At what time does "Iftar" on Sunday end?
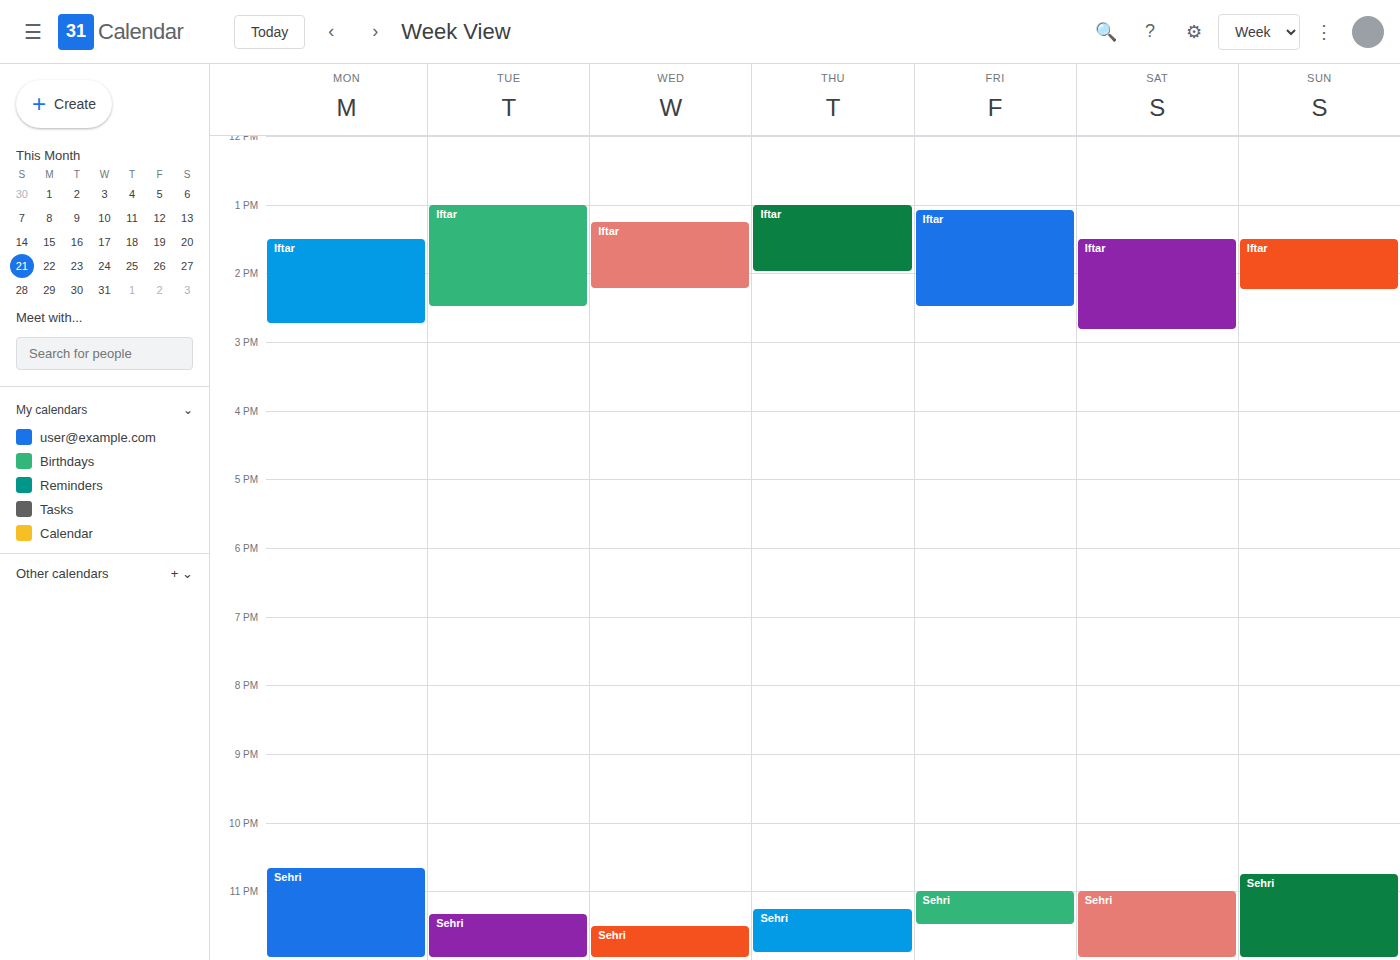
2:15 PM